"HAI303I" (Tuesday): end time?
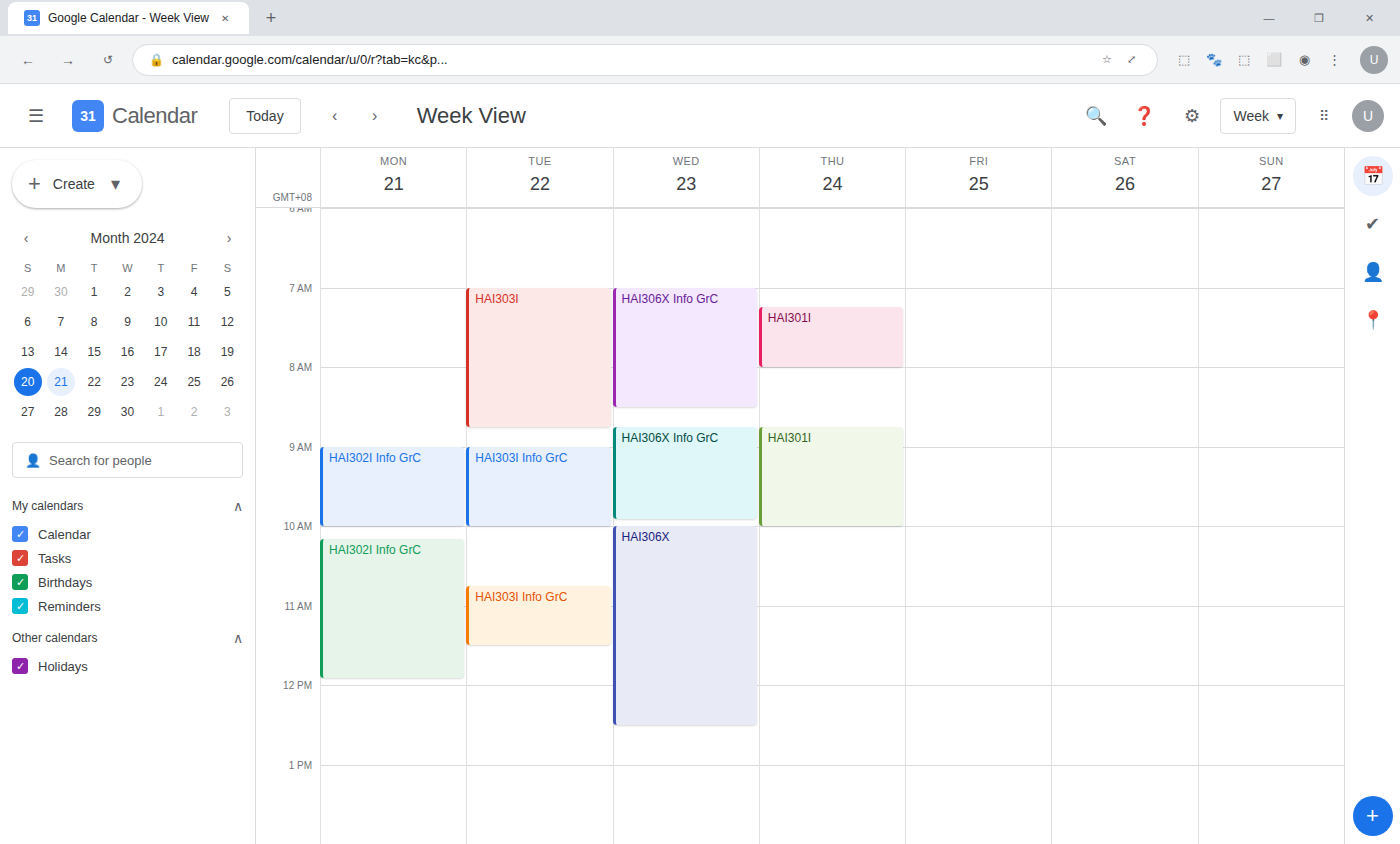
8:45 AM